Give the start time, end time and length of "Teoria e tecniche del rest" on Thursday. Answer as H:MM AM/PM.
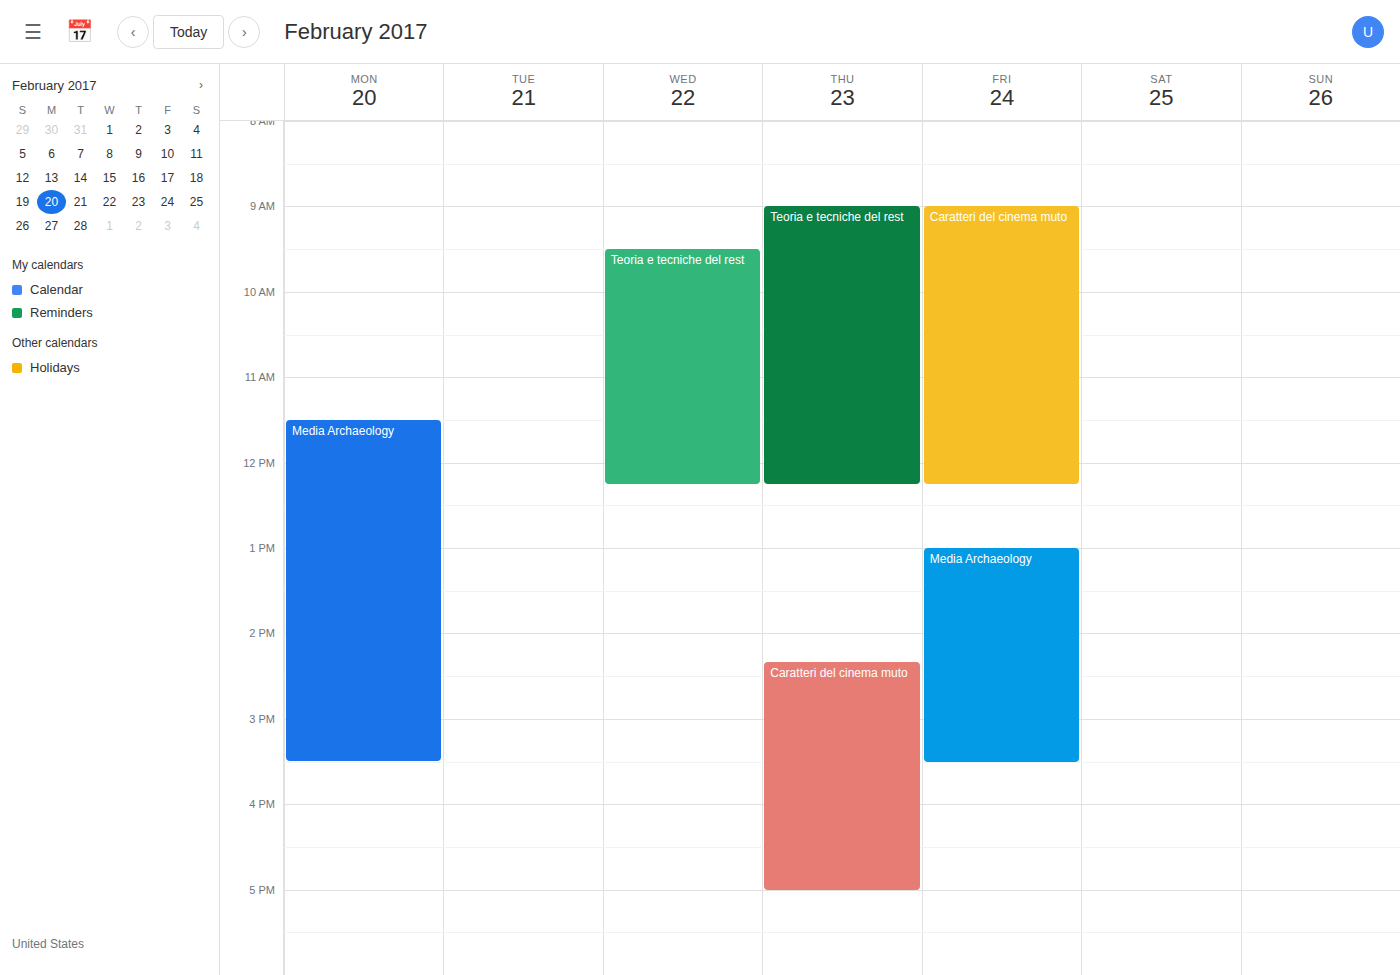
9:00 AM to 12:15 PM, 3 hours 15 minutes